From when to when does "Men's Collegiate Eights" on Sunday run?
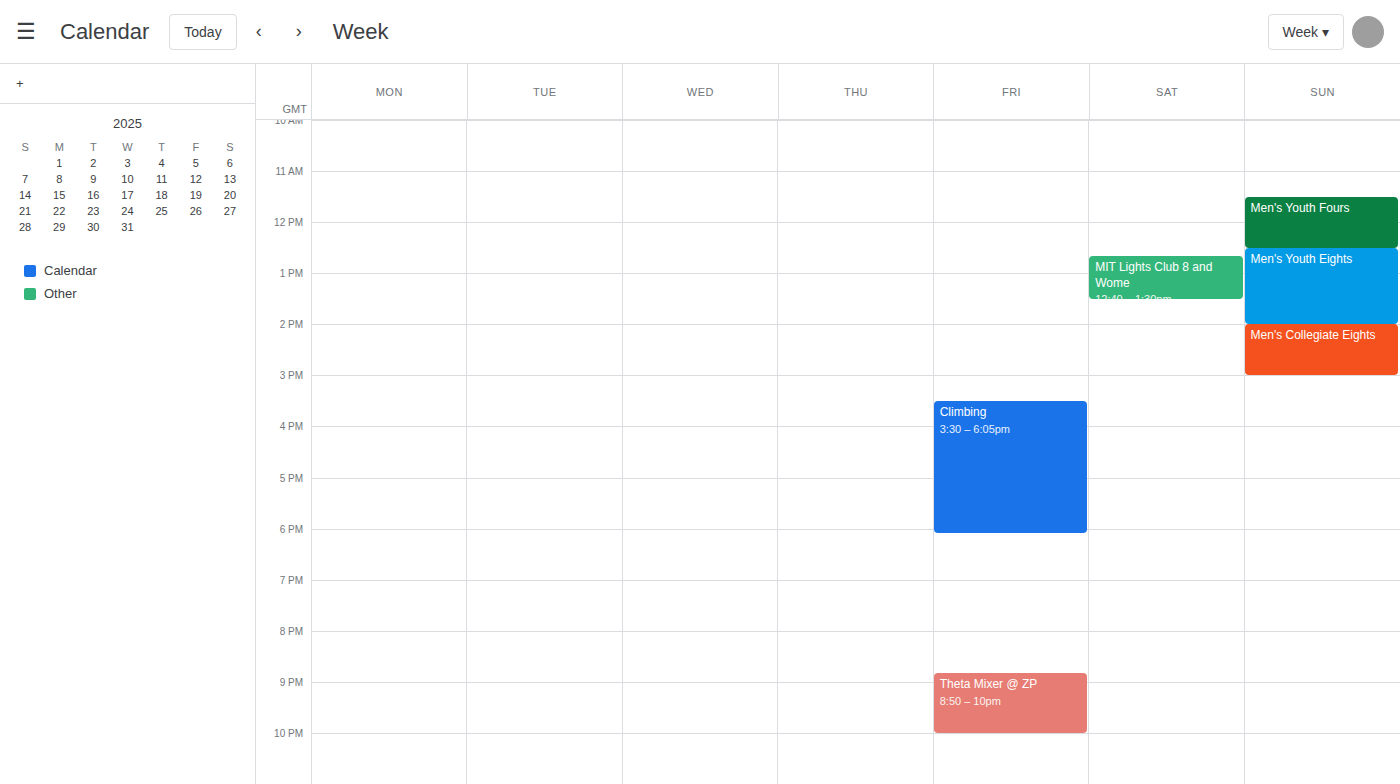
2:00 PM to 3:00 PM